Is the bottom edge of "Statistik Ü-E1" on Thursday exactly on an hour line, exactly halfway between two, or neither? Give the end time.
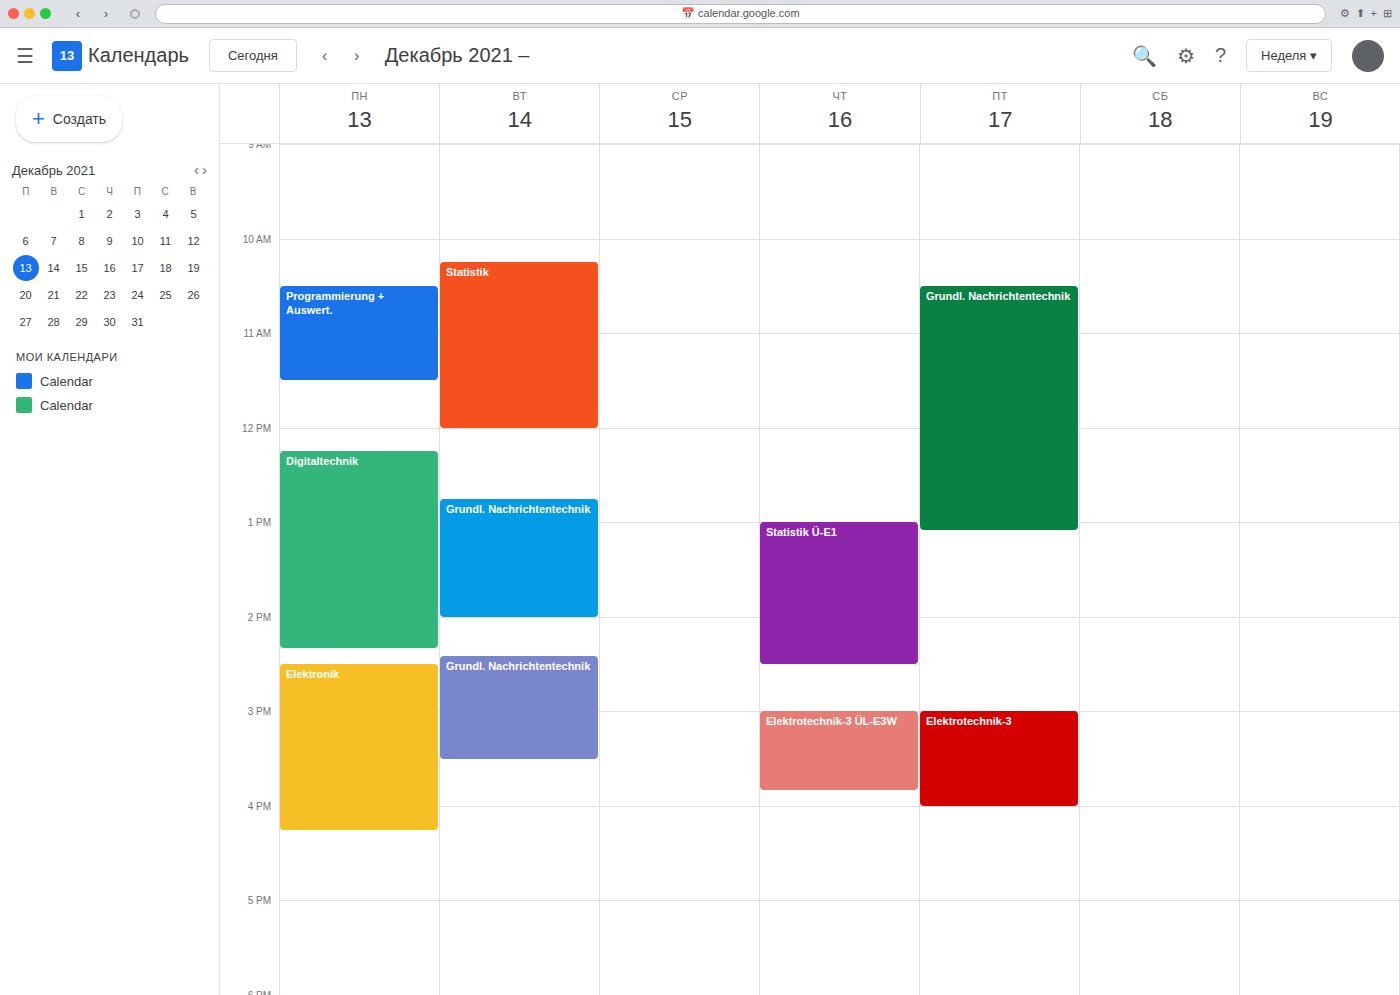
2:30 PM -- halfway between the 2 PM and 3 PM lines.